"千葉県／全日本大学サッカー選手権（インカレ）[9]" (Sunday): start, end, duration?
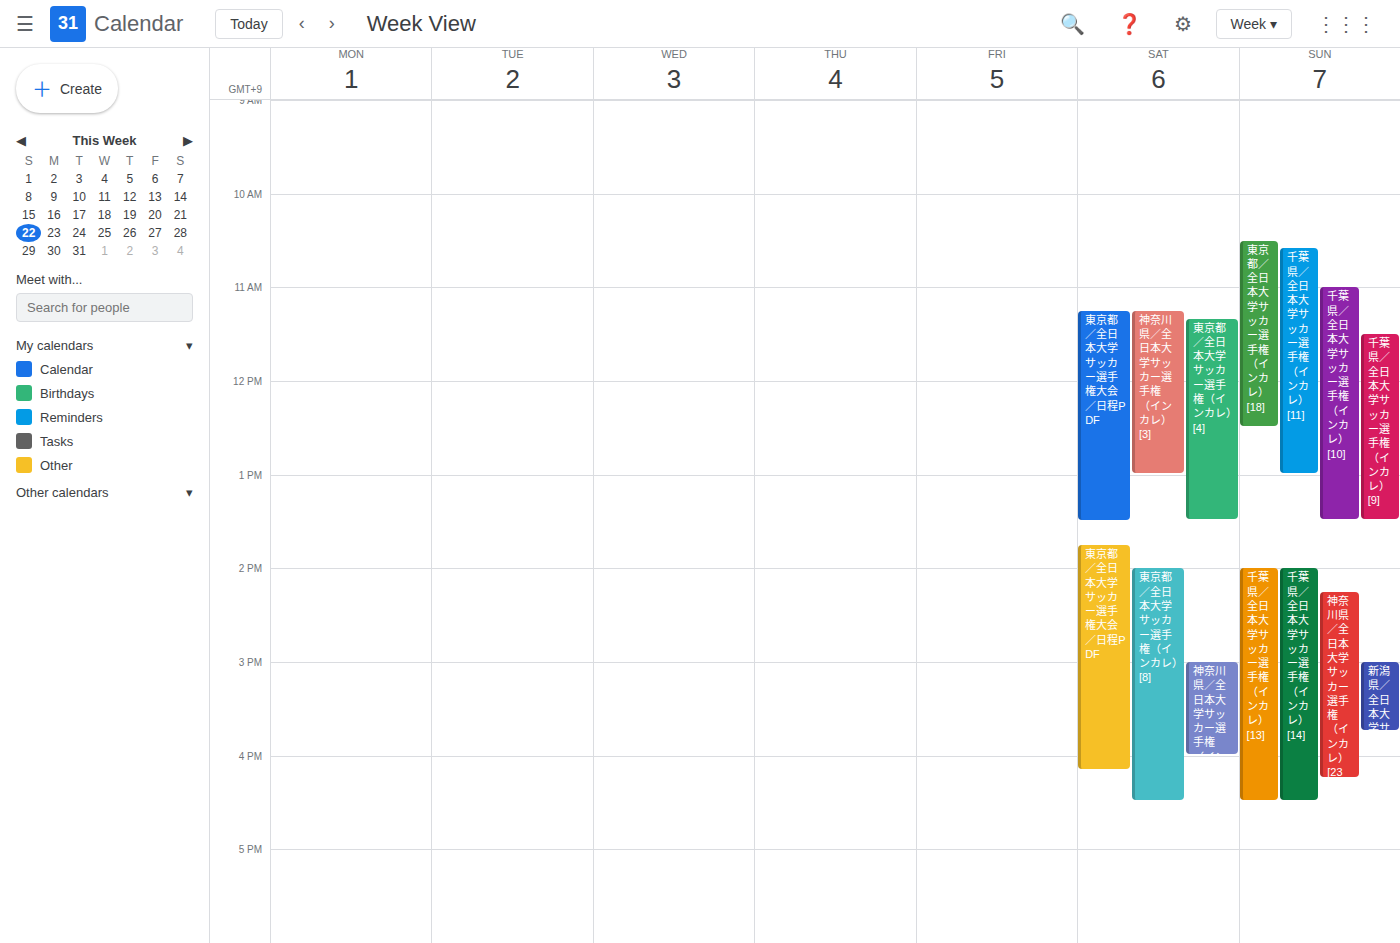
11:30 to 13:30, 2 hours